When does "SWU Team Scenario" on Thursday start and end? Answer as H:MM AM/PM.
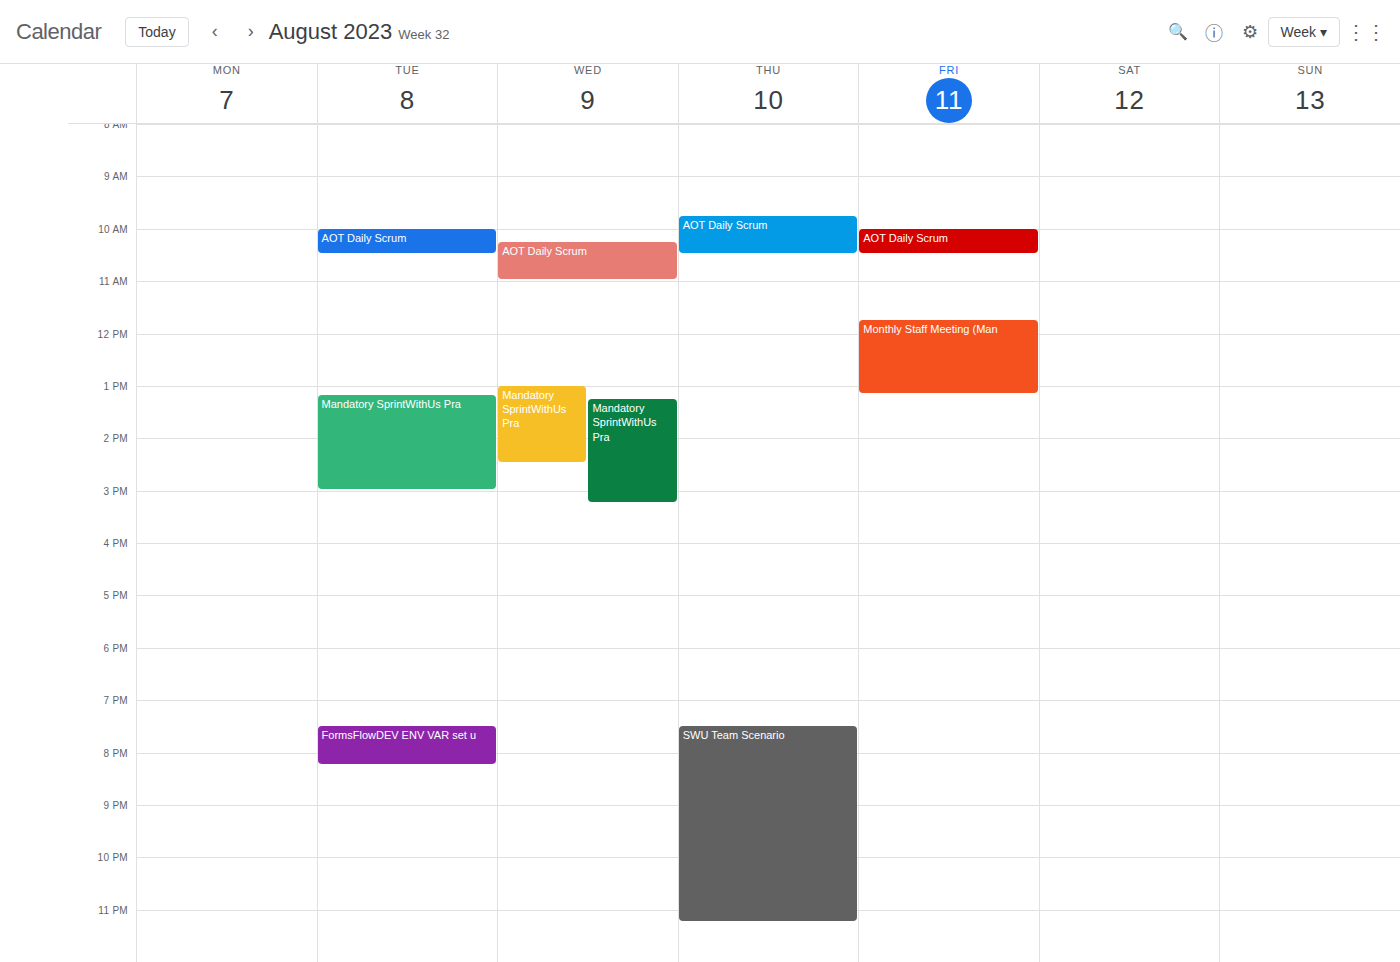
7:30 PM to 11:15 PM